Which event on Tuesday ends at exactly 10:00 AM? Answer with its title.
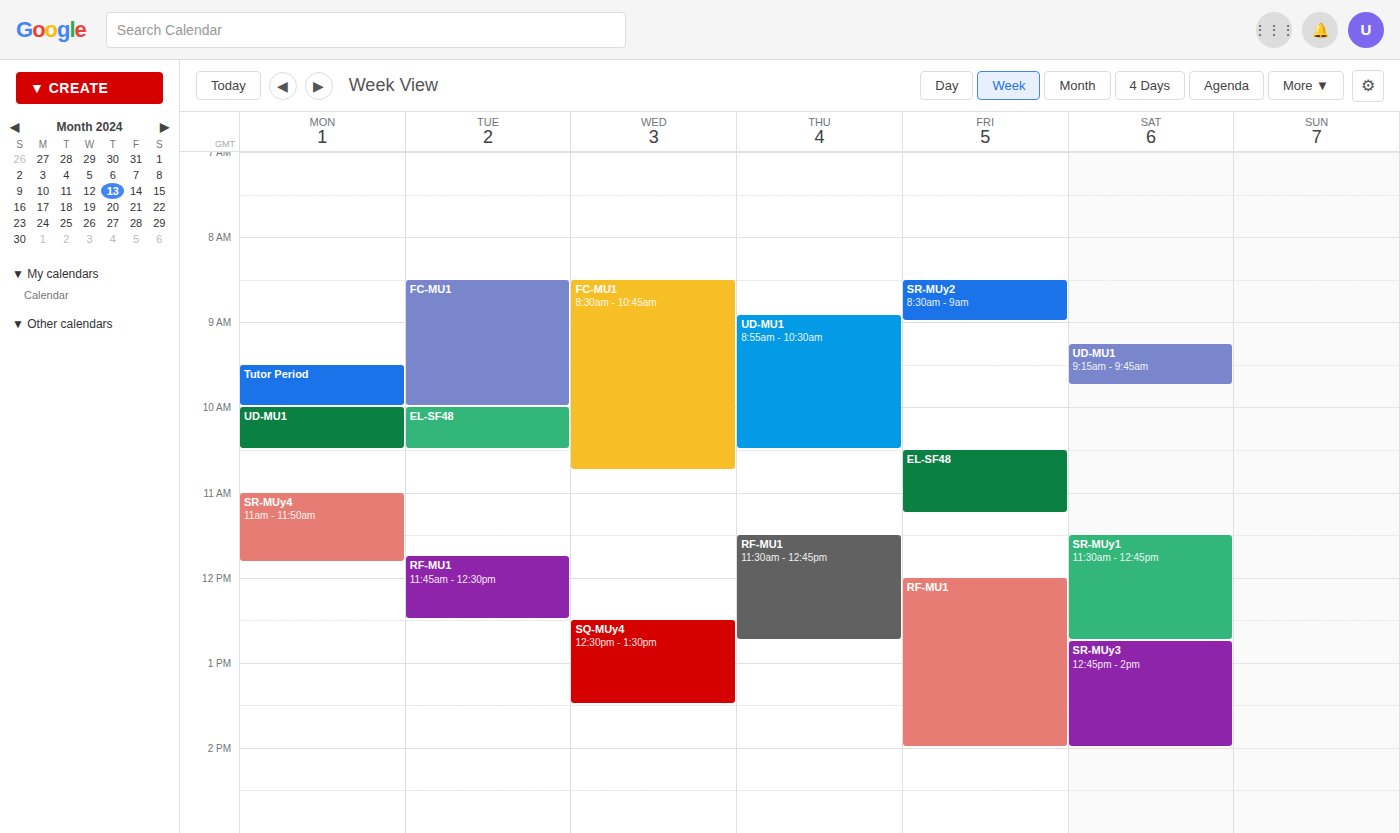
"FC-MU1"